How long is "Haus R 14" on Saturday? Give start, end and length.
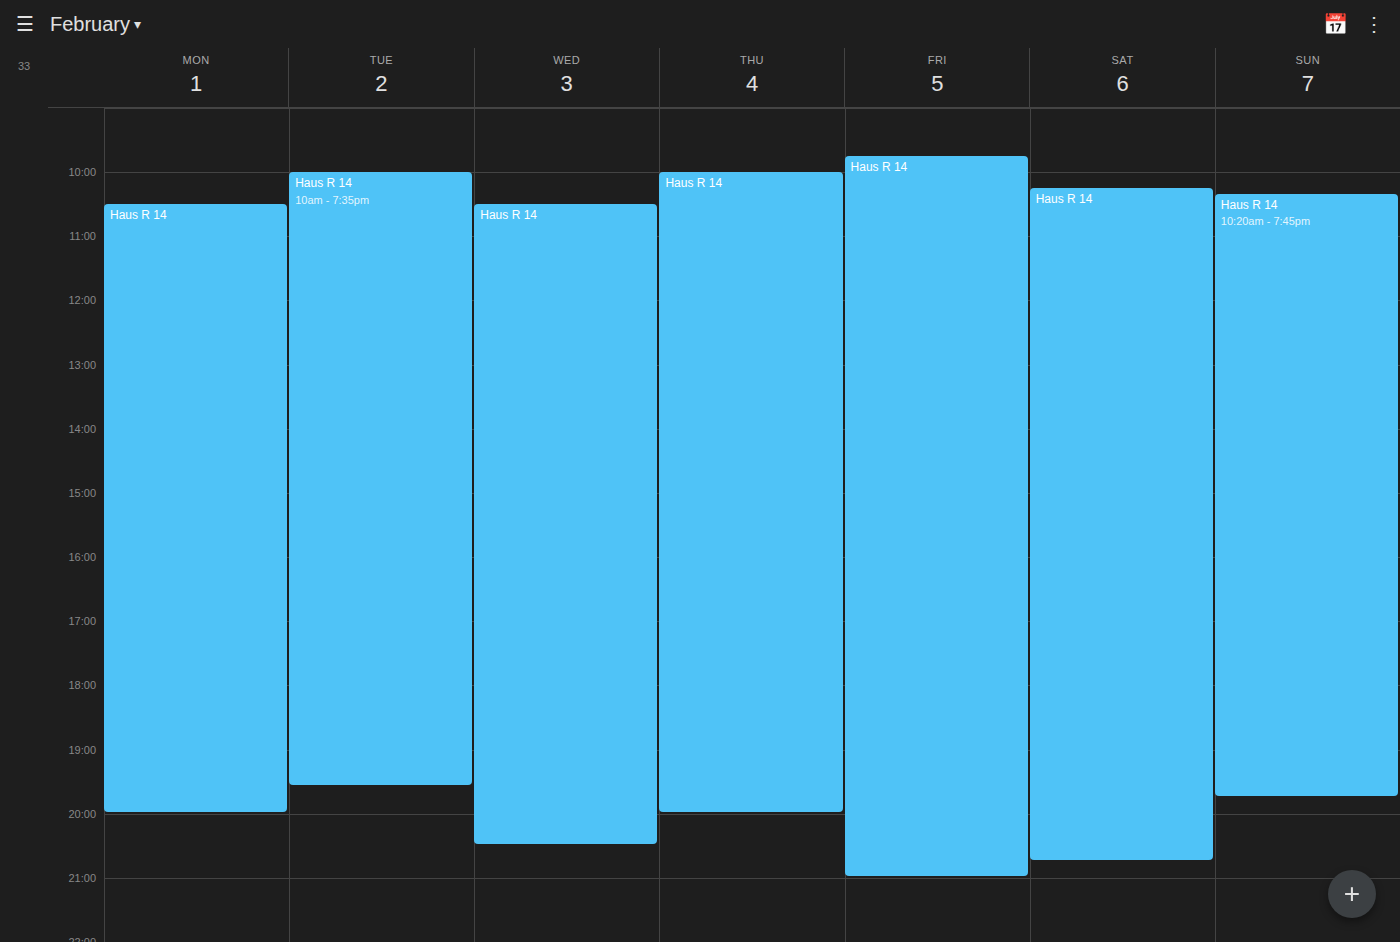
10:15 AM to 8:45 PM, 10 hours 30 minutes